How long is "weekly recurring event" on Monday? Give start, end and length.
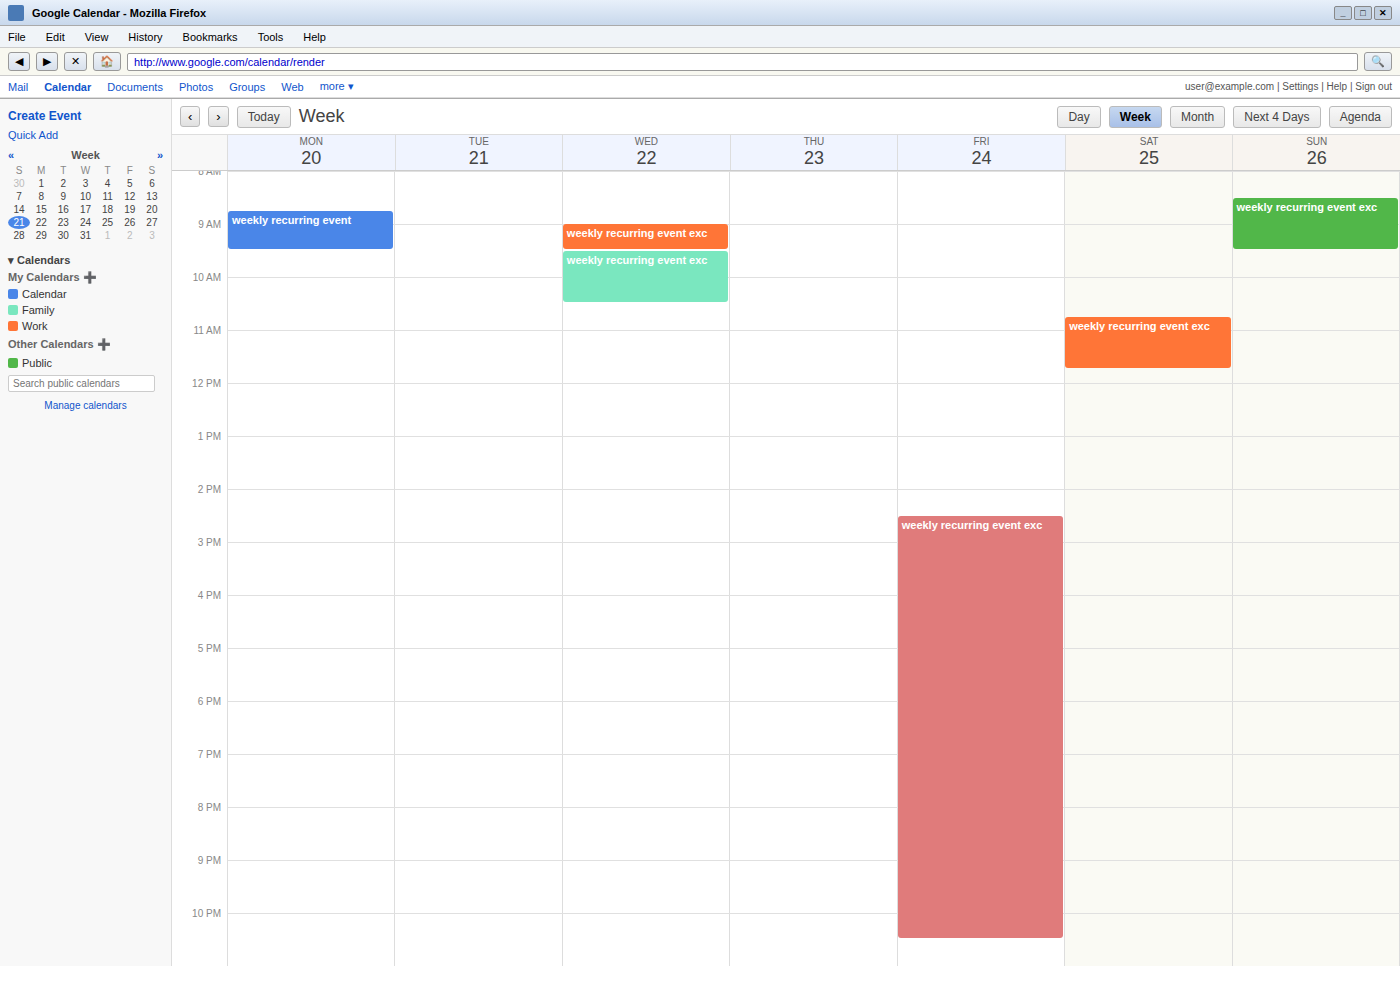
8:45 AM to 9:30 AM, 45 minutes